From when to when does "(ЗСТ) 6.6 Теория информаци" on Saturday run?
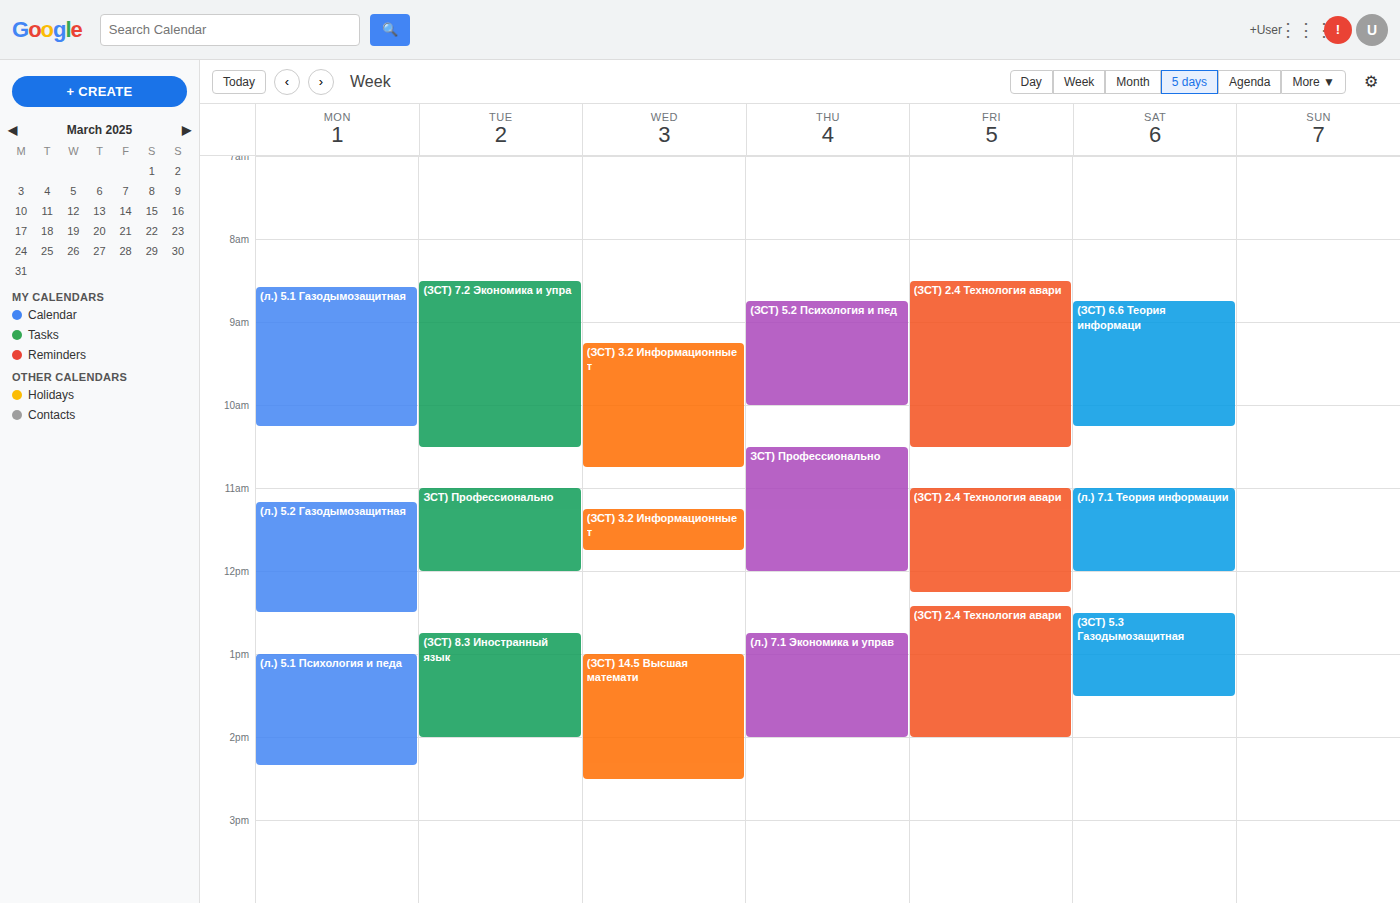
8:45 AM to 10:15 AM